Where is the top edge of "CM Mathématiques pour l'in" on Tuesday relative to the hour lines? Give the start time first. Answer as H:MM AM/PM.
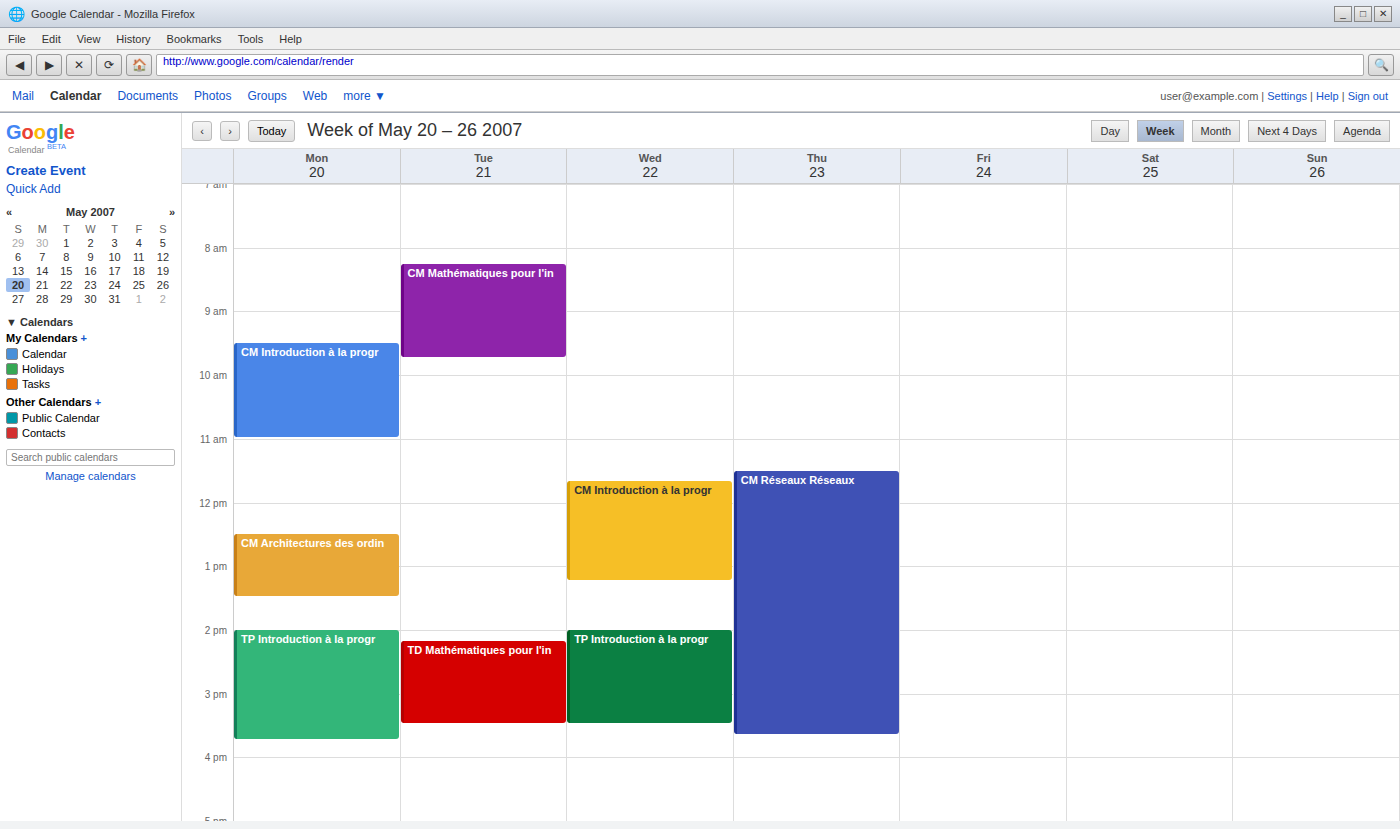
8:15 AM -- neither: a quarter of the way from the 8 AM line to the 9 AM line.